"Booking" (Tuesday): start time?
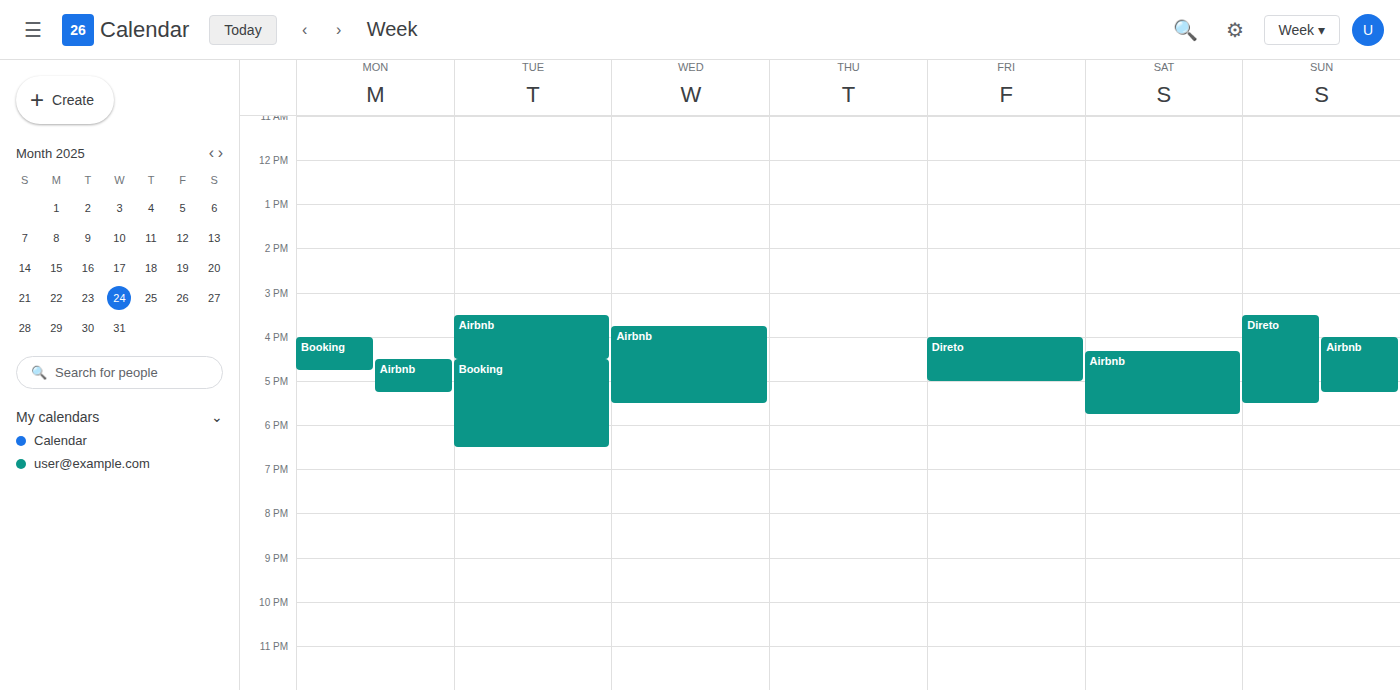
4:30 PM